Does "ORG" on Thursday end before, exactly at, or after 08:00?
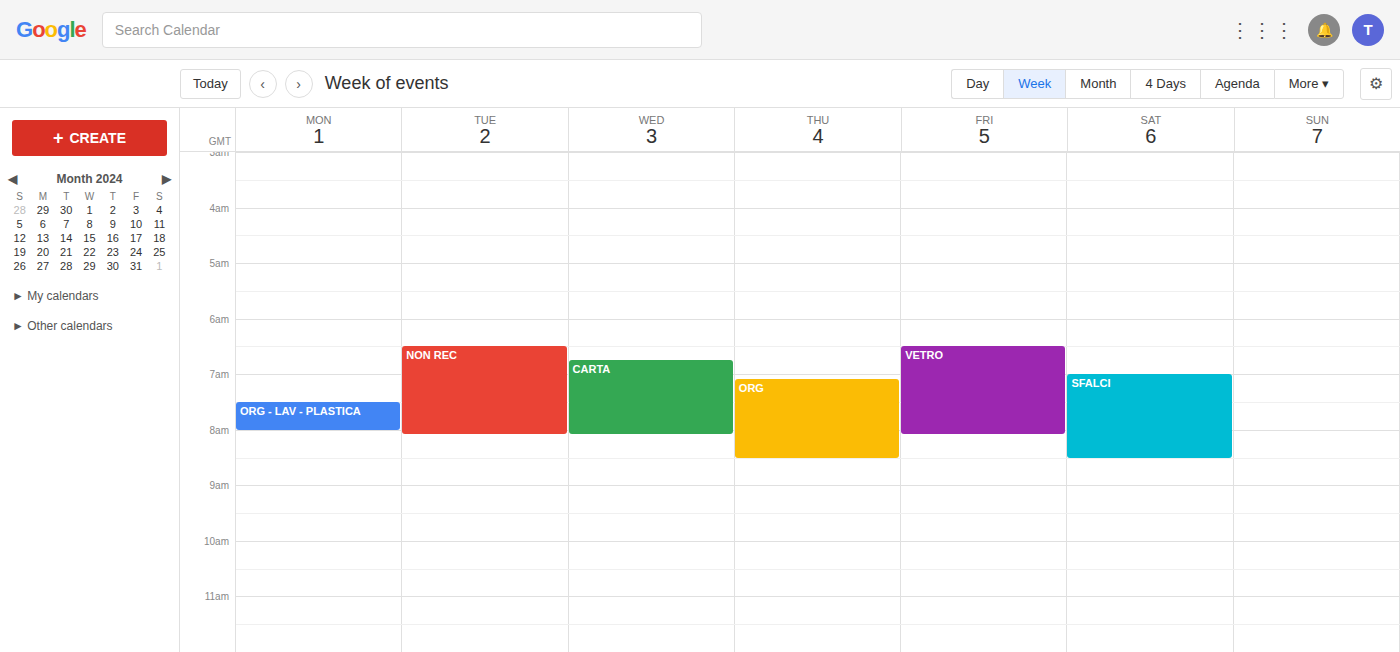
08:30 -- after 08:00, 30 minutes below the 08:00 line.